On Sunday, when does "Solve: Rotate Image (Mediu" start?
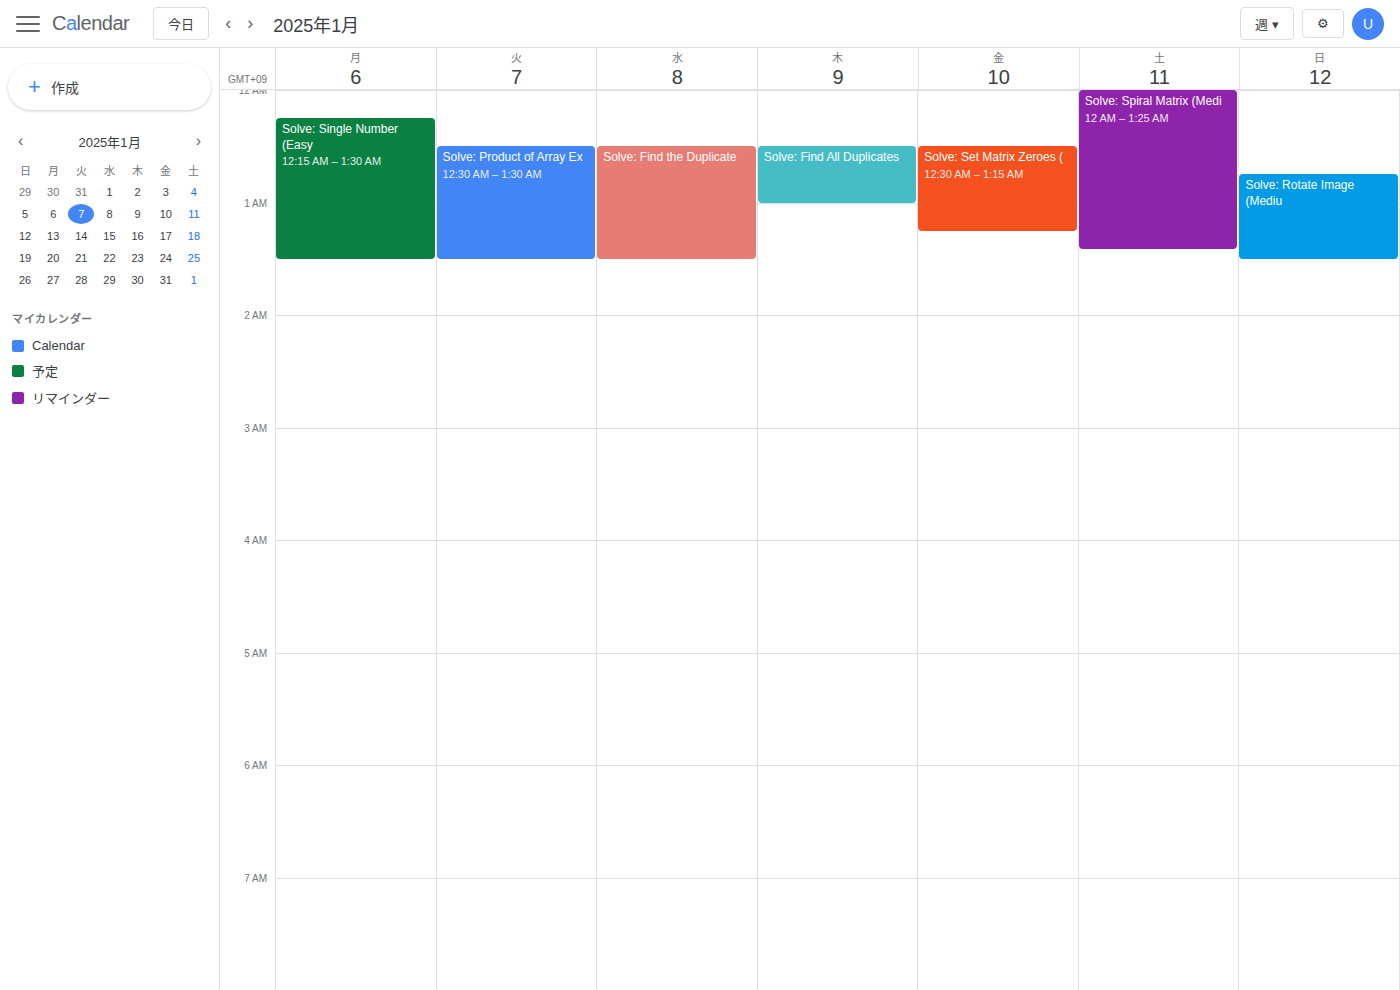
12:45 AM